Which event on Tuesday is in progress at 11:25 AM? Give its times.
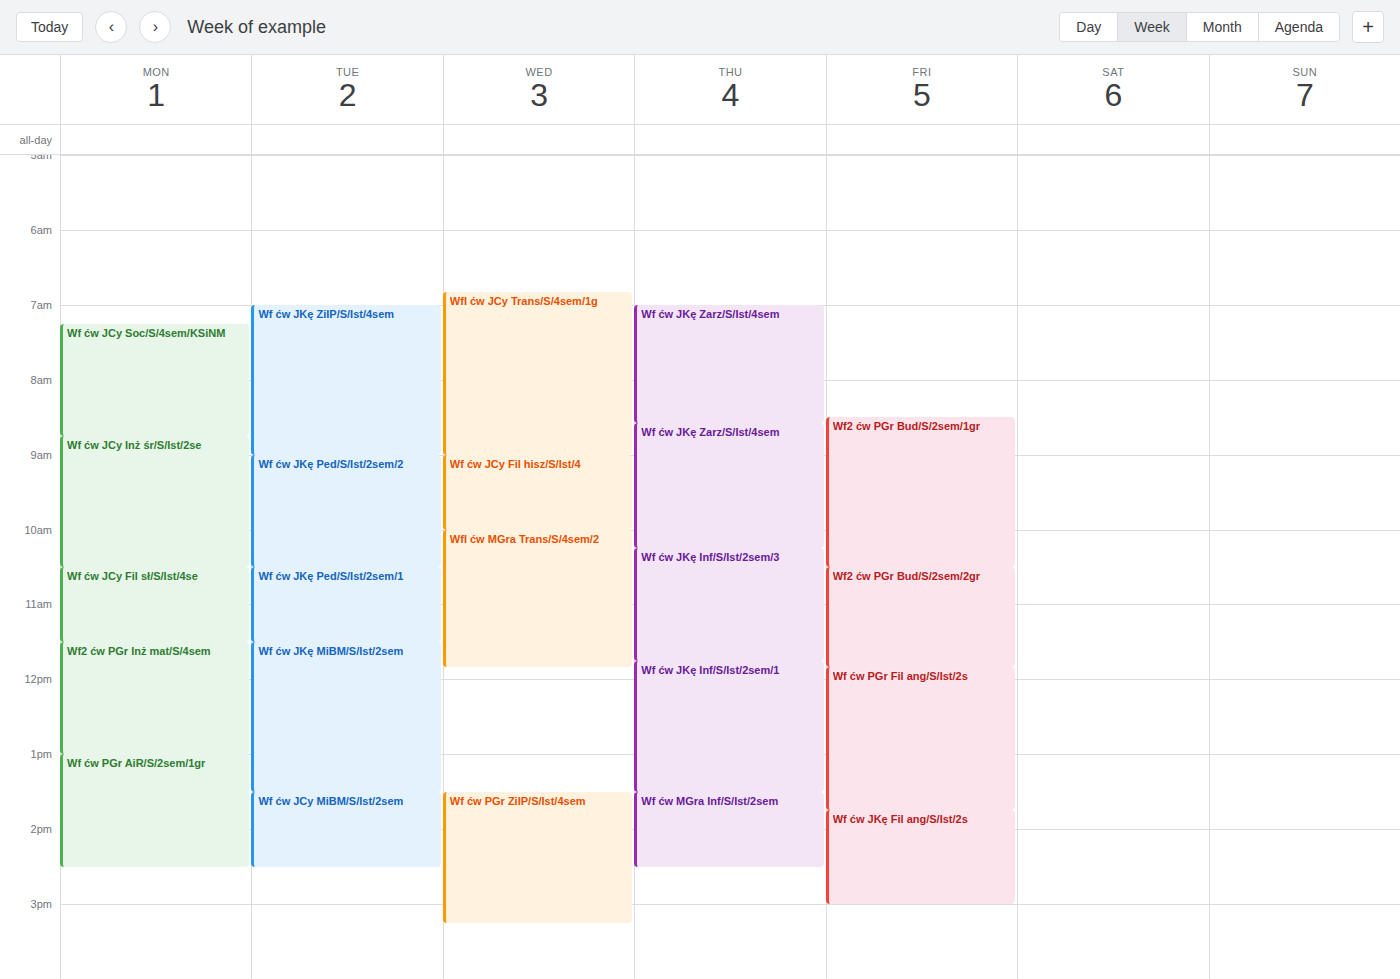
"Wf ćw JKę Ped/S/Ist/2sem/1", 10:30 AM to 11:30 AM